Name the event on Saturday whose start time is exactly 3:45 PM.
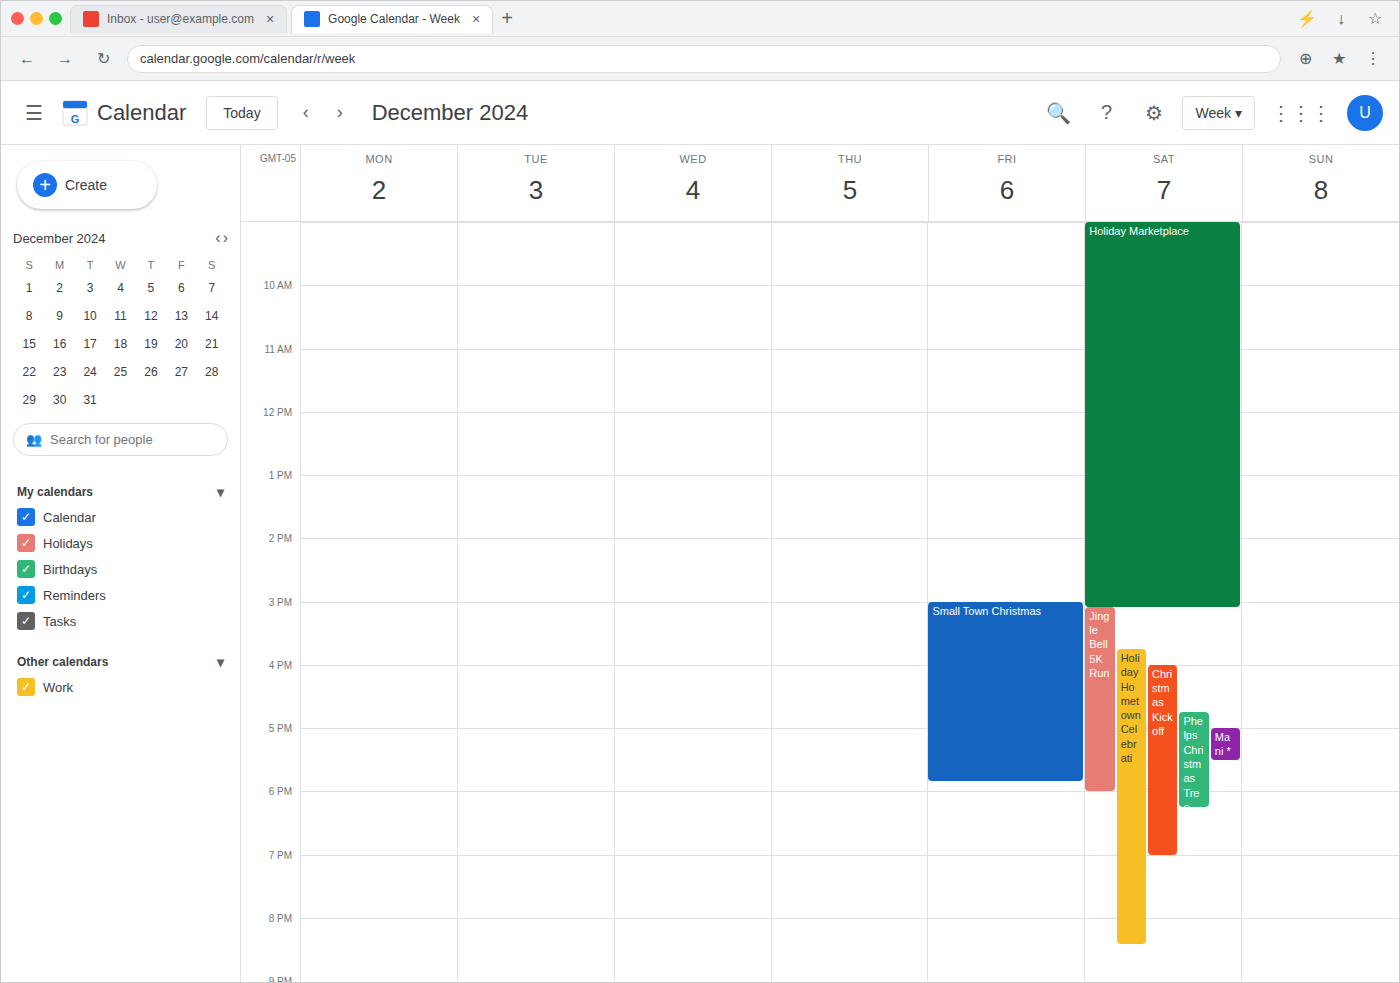
"Holiday Hometown Celebrati"